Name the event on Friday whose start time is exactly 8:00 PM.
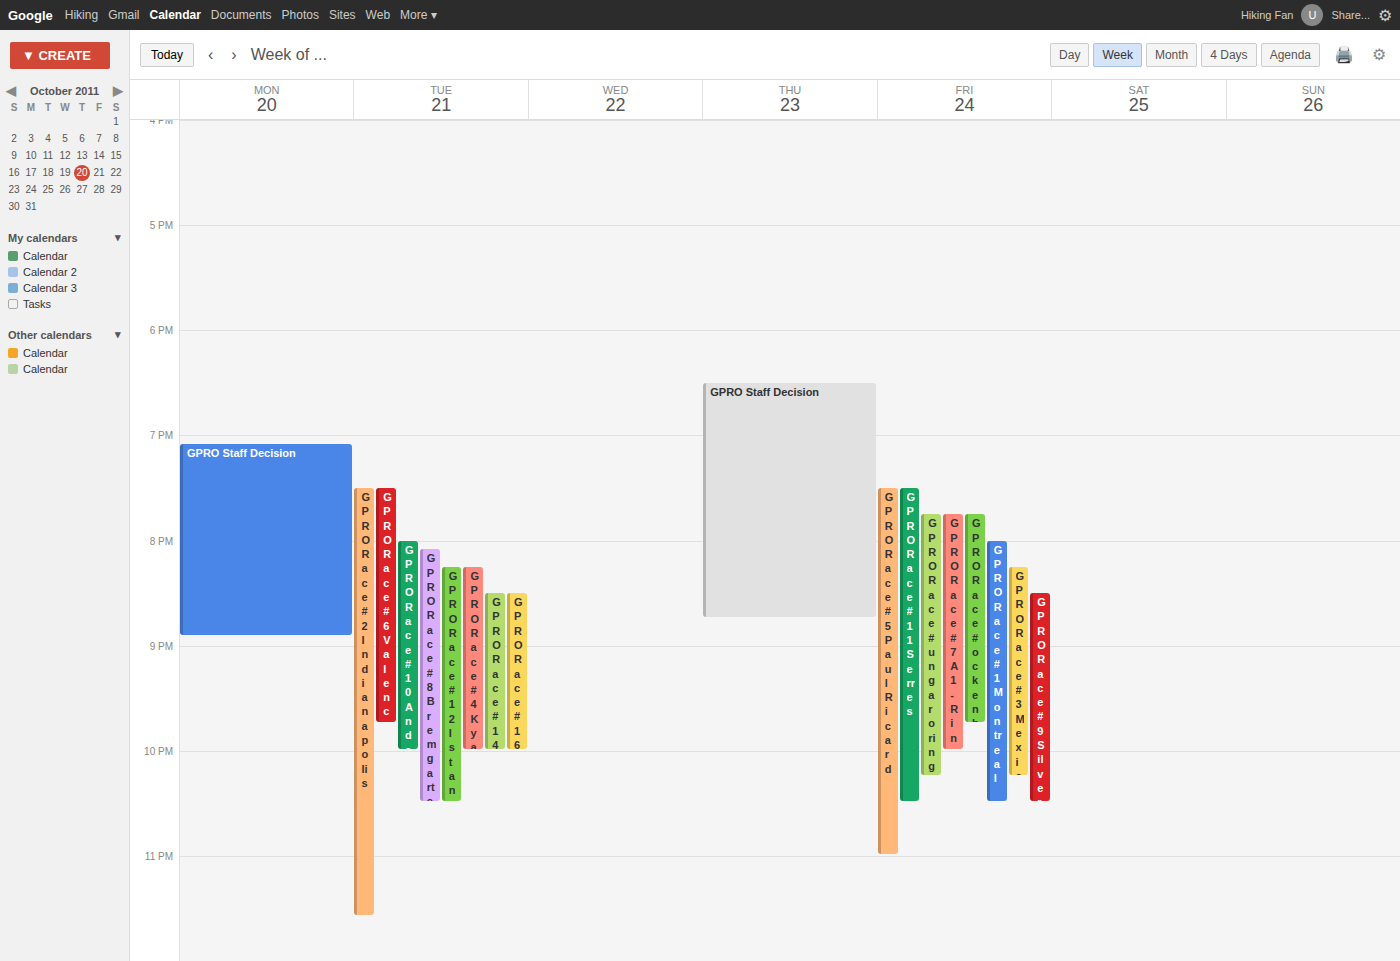
"GPRO Race #1 Montreal"